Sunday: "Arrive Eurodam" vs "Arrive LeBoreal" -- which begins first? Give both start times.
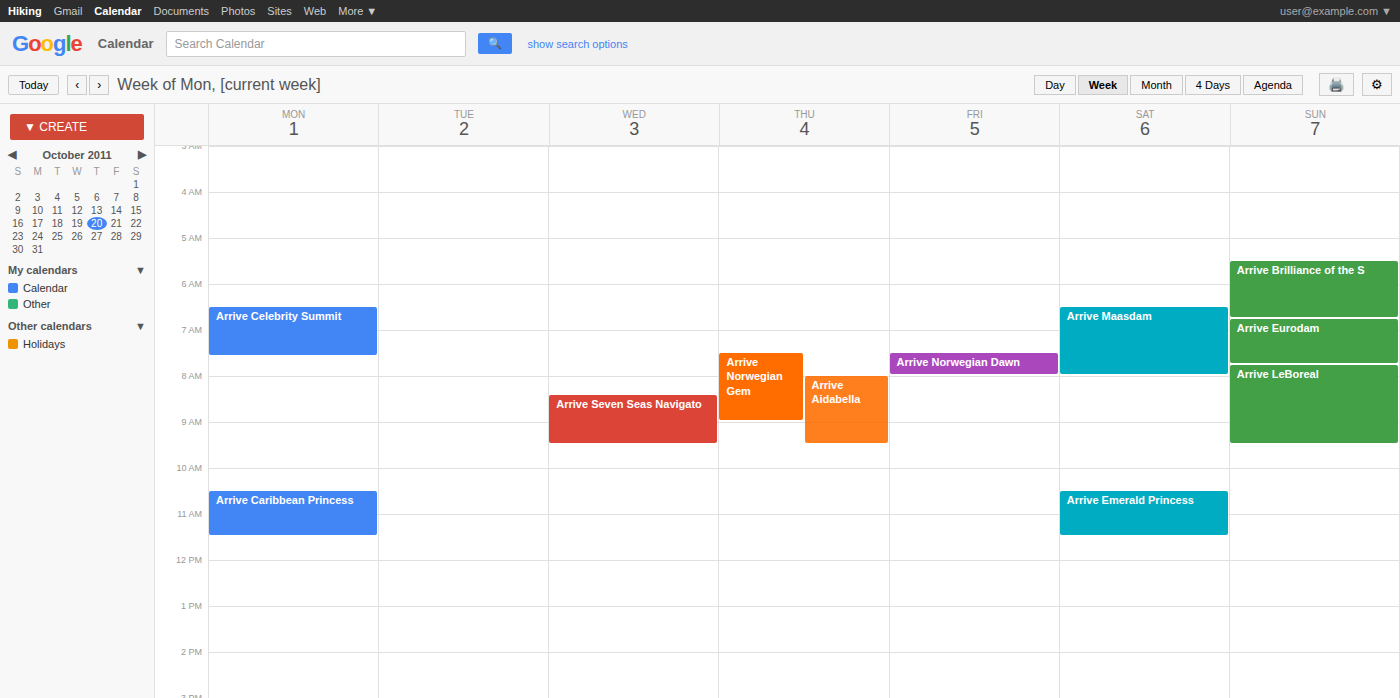
"Arrive Eurodam" 6:45 AM; "Arrive LeBoreal" 7:45 AM.